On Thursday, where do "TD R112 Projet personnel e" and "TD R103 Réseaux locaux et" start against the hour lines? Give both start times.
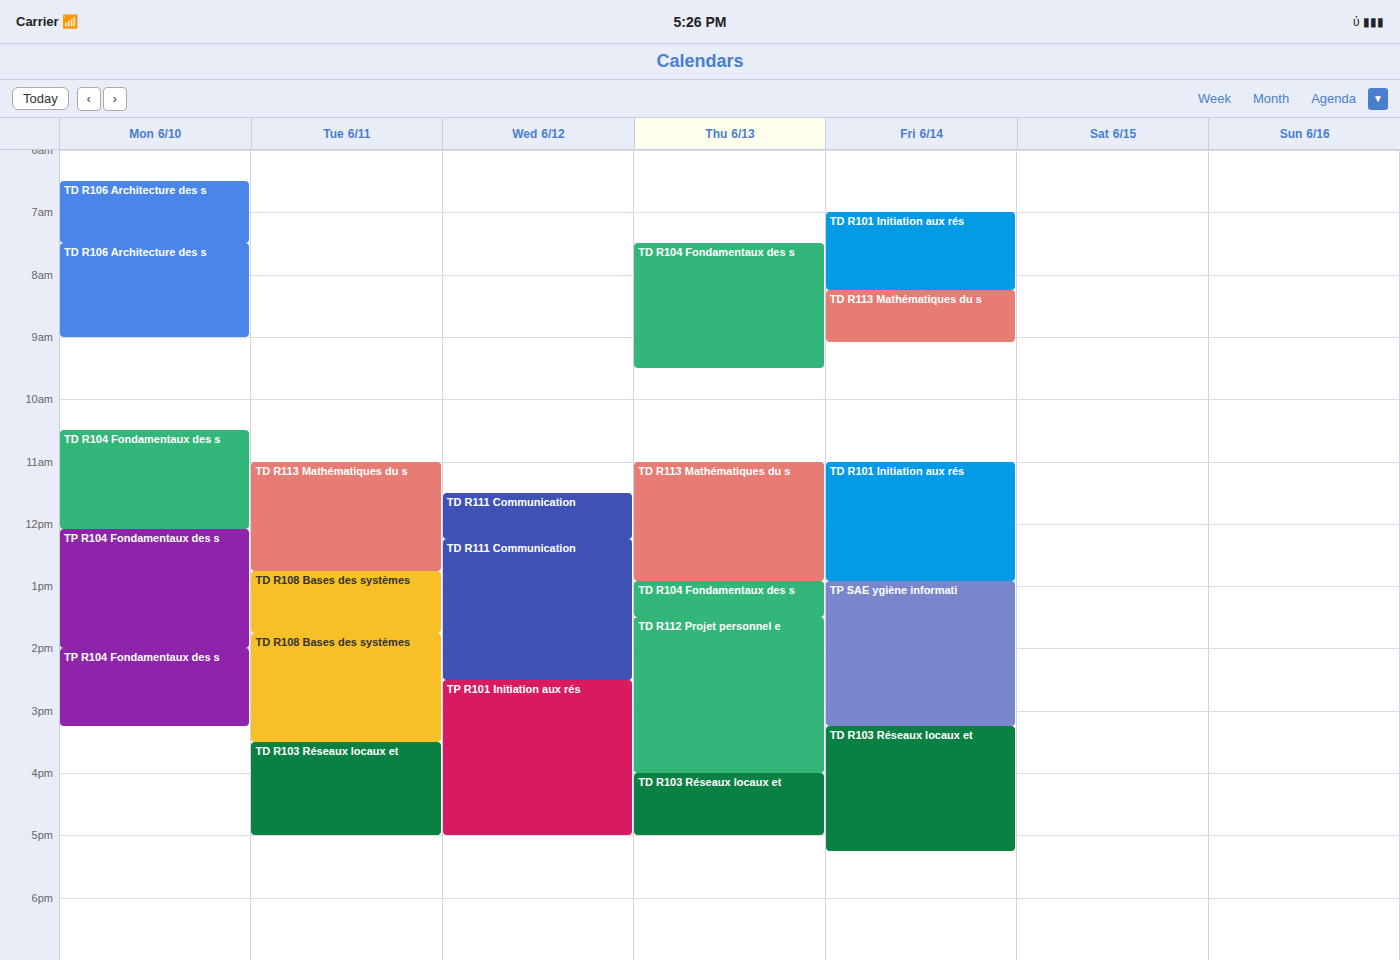
"TD R112 Projet personnel e": 1:30 PM, halfway between the 1 PM and 2 PM lines. "TD R103 Réseaux locaux et": 4:00 PM, exactly on the 4 PM line.